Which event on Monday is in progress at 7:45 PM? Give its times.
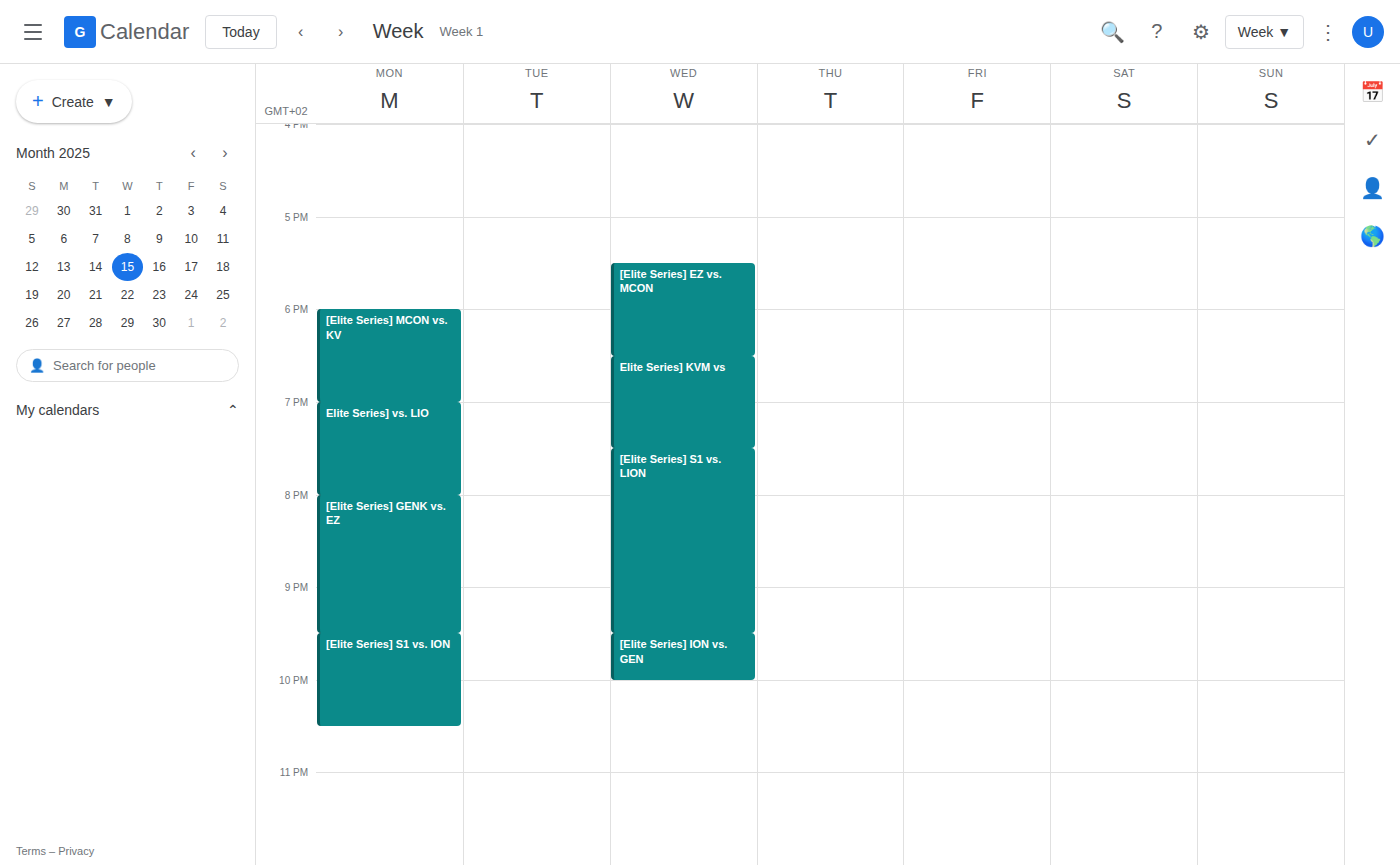
"Elite Series] vs. LIO", 7:00 PM to 8:00 PM